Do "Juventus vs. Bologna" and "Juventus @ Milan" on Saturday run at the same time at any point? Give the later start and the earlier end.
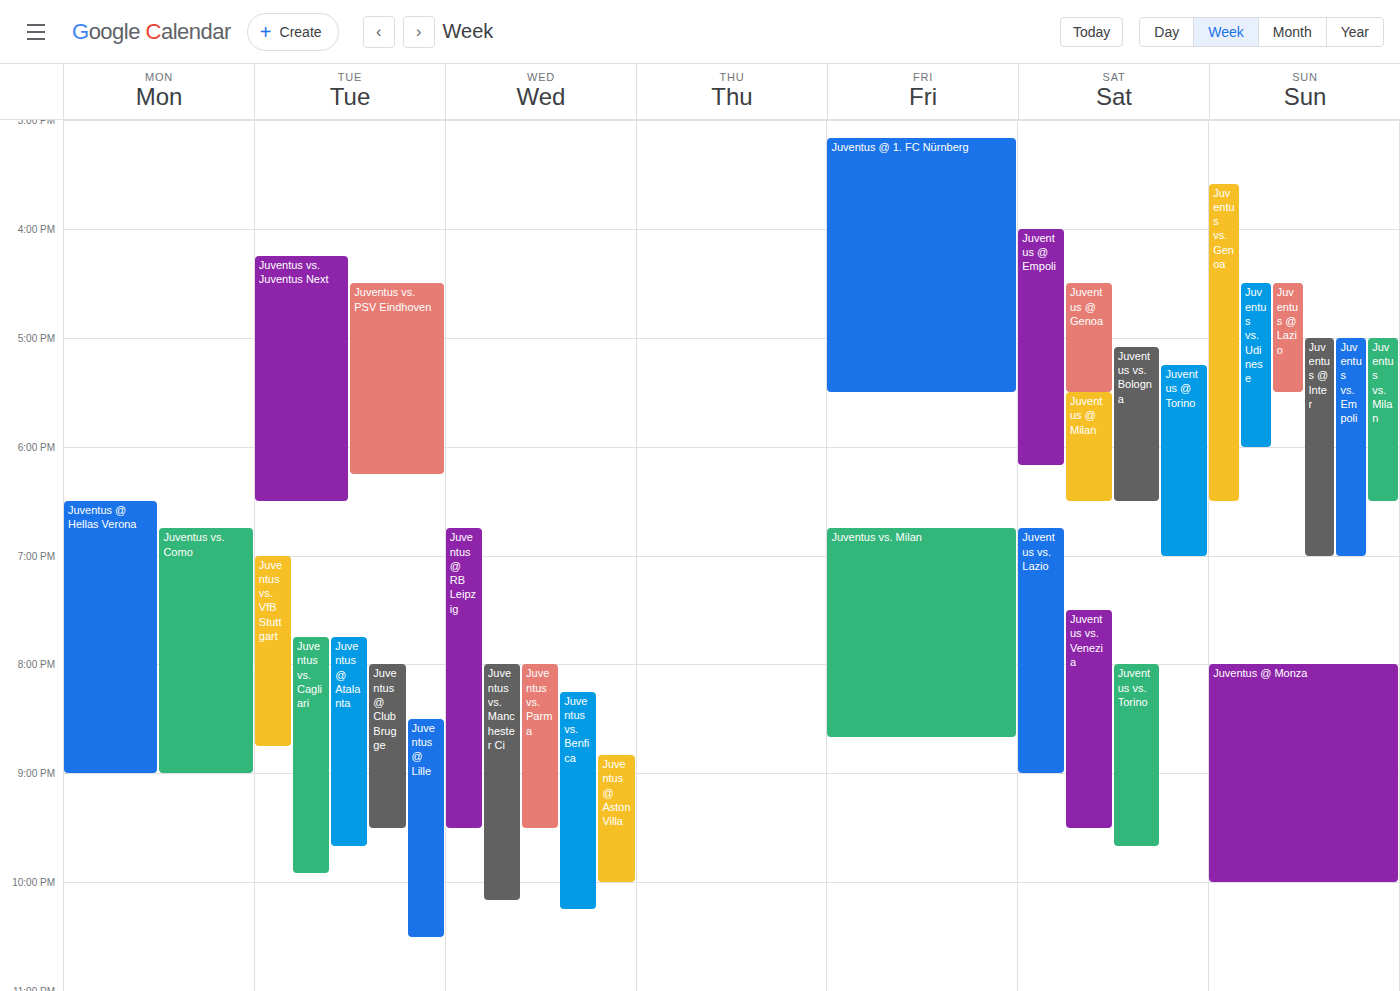
"Juventus @ Milan" runs 5:30 PM to 6:30 PM, inside "Juventus vs. Bologna" -- they overlap.